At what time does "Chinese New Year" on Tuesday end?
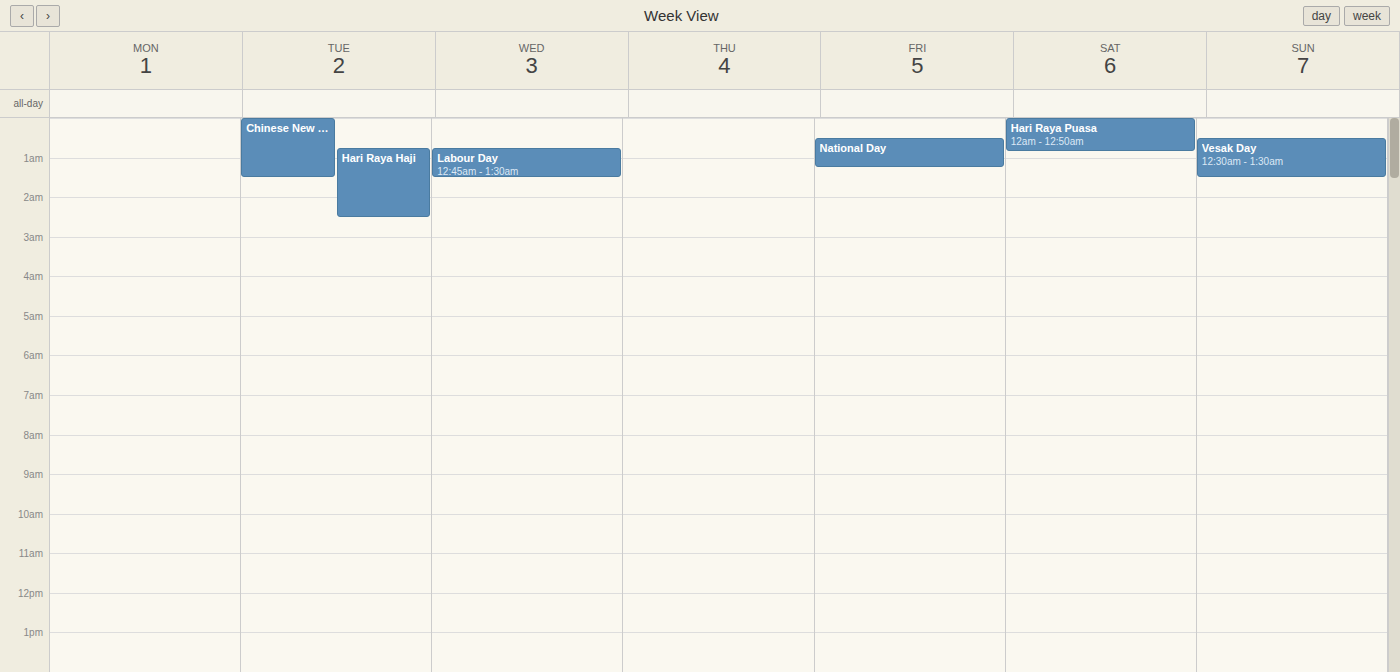
01:30